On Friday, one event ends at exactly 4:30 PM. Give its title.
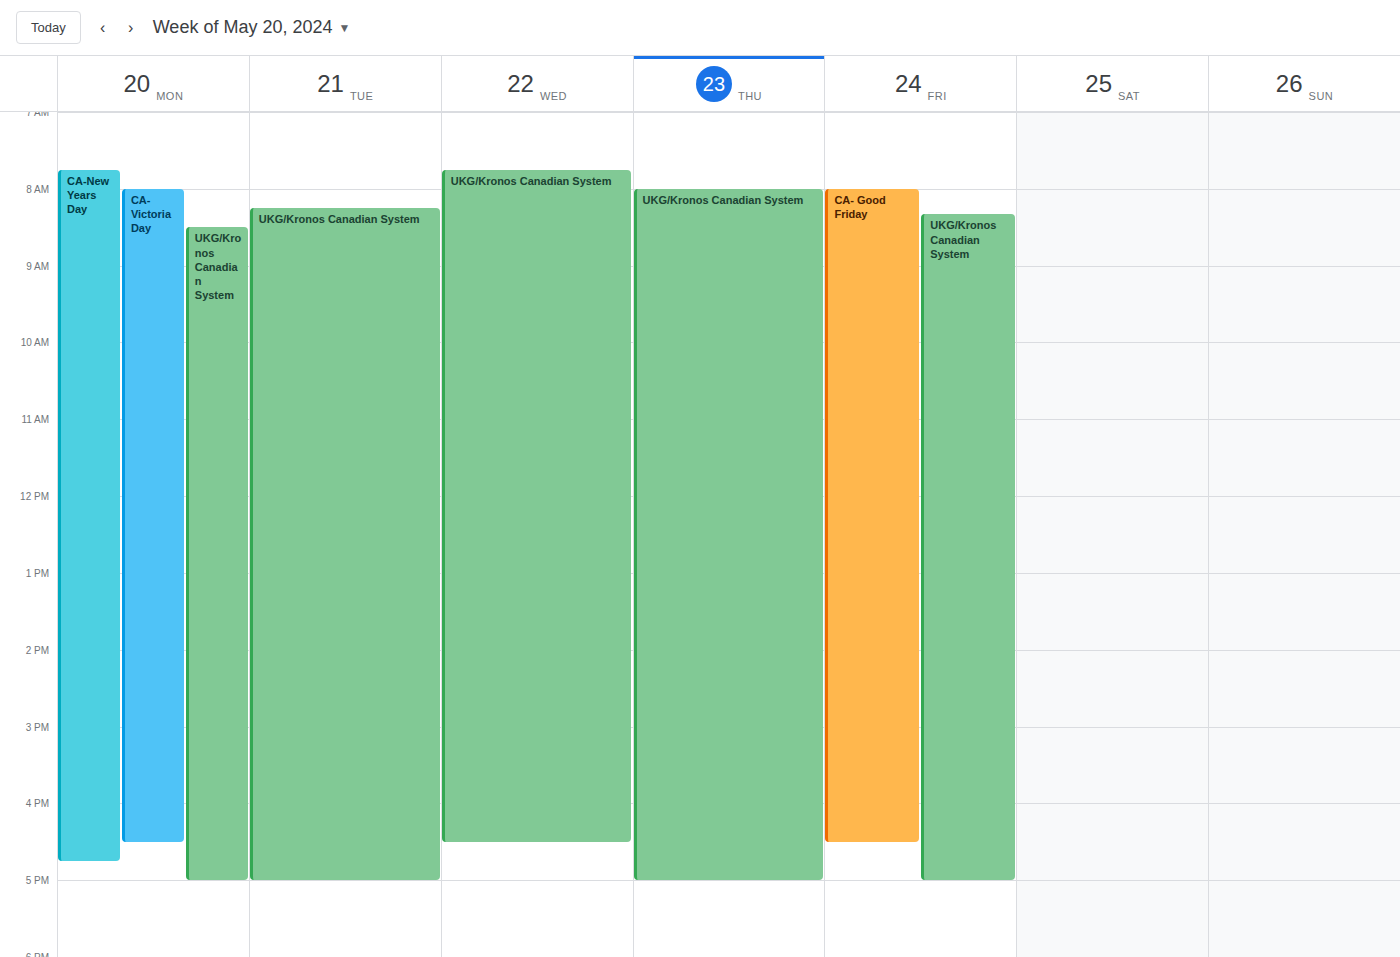
"CA- Good Friday"